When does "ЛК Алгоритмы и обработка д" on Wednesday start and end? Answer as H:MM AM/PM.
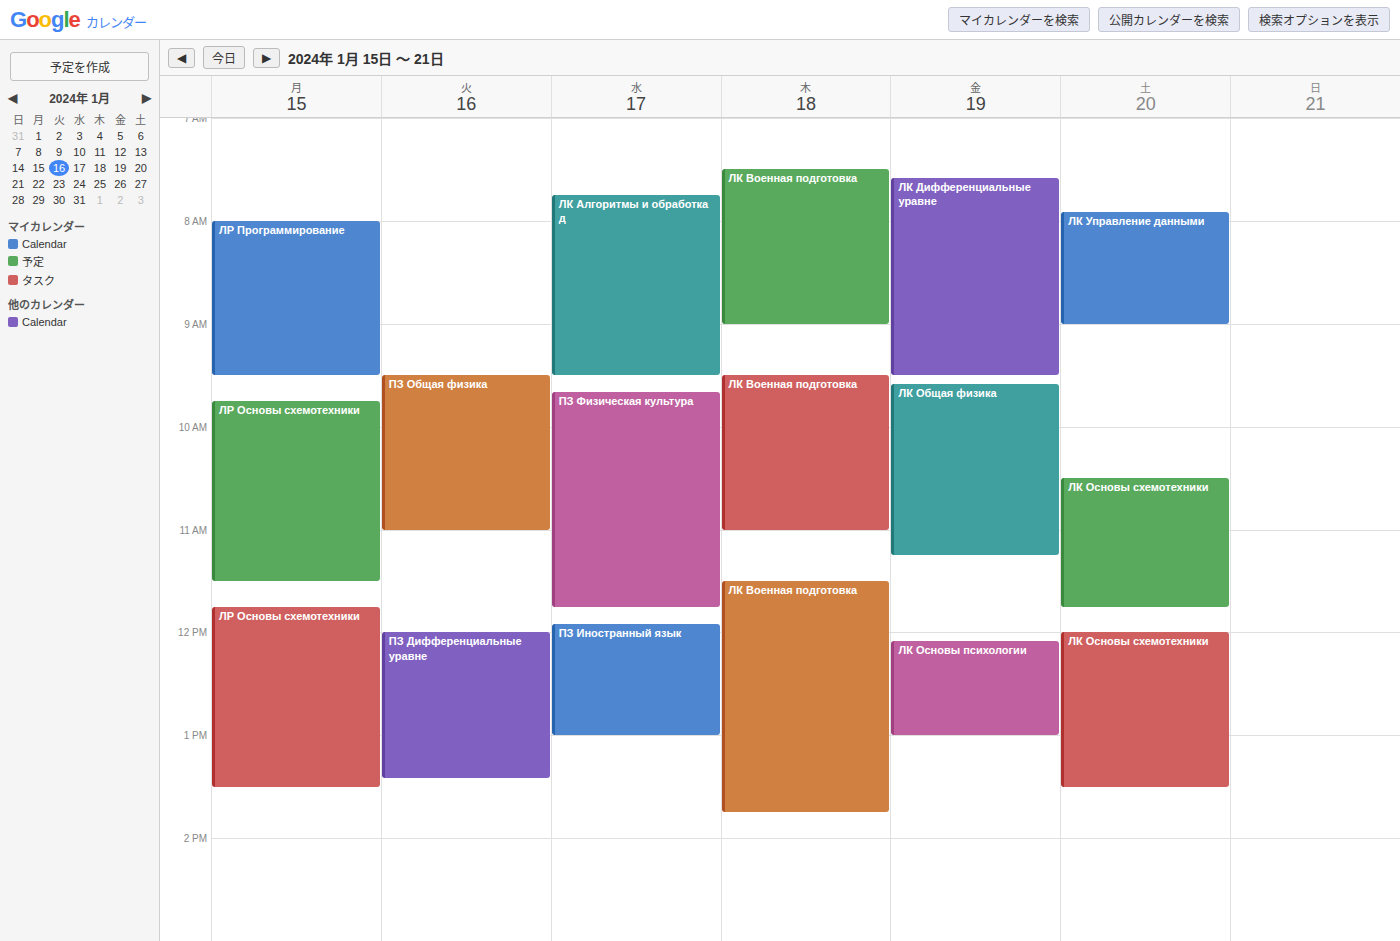
7:45 AM to 9:30 AM